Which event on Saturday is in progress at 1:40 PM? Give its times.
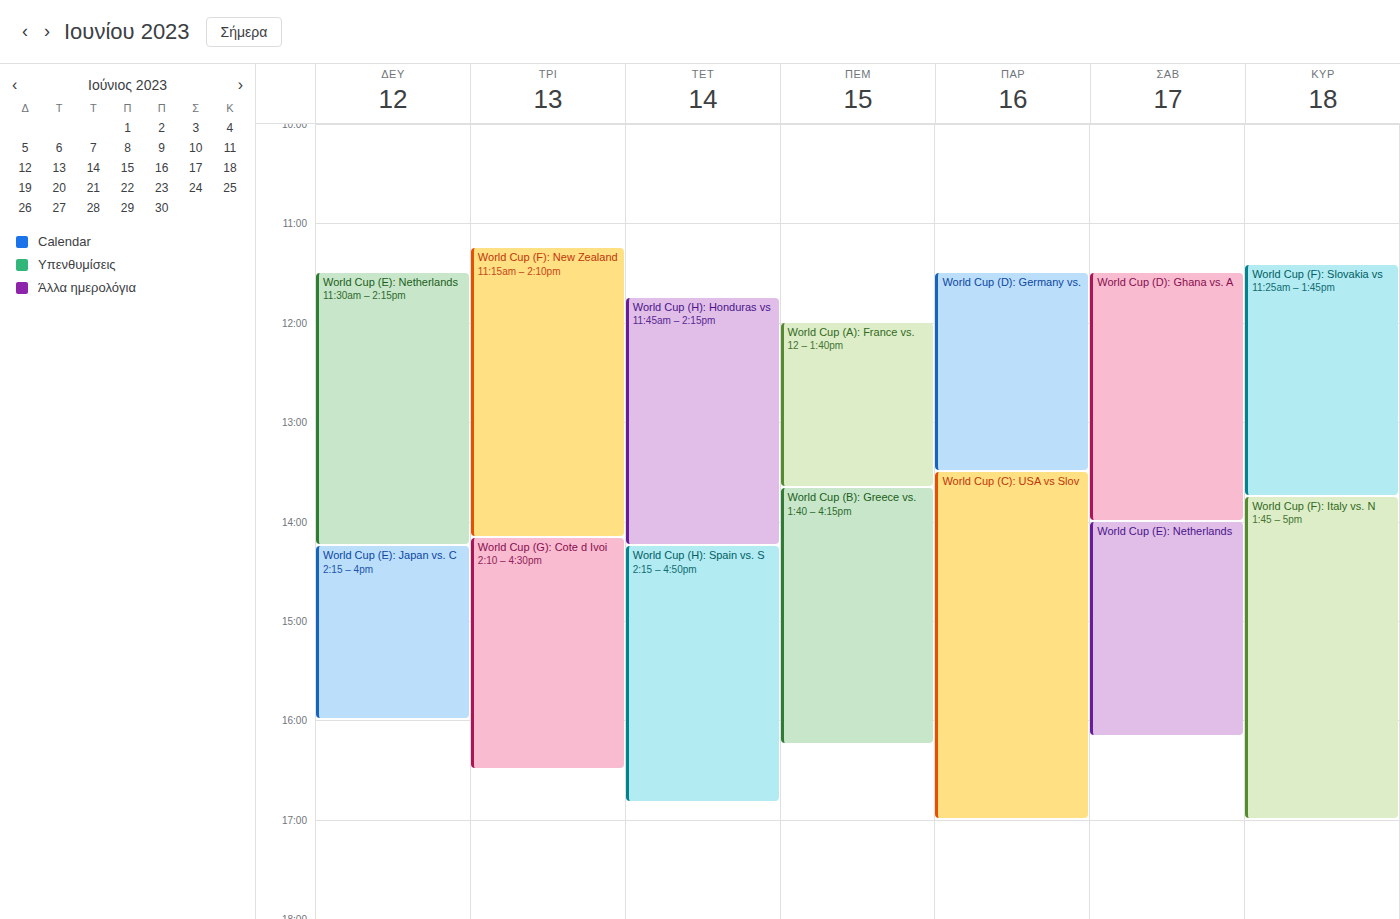
"World Cup (D): Ghana vs. A", 11:30 AM to 2:00 PM